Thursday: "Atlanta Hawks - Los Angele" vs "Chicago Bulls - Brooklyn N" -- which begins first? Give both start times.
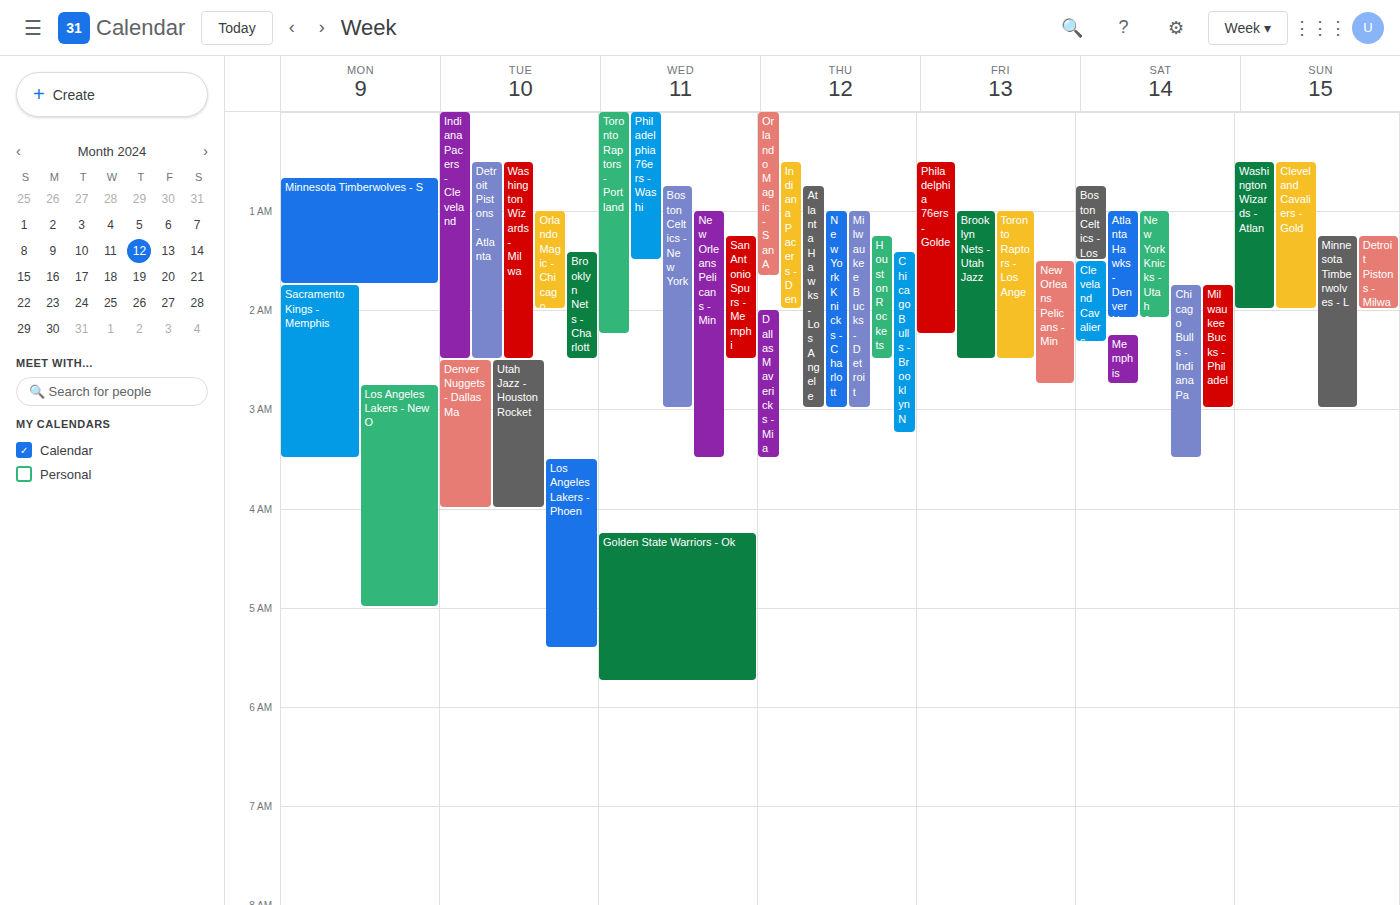
"Atlanta Hawks - Los Angele" 12:45 AM; "Chicago Bulls - Brooklyn N" 1:25 AM.